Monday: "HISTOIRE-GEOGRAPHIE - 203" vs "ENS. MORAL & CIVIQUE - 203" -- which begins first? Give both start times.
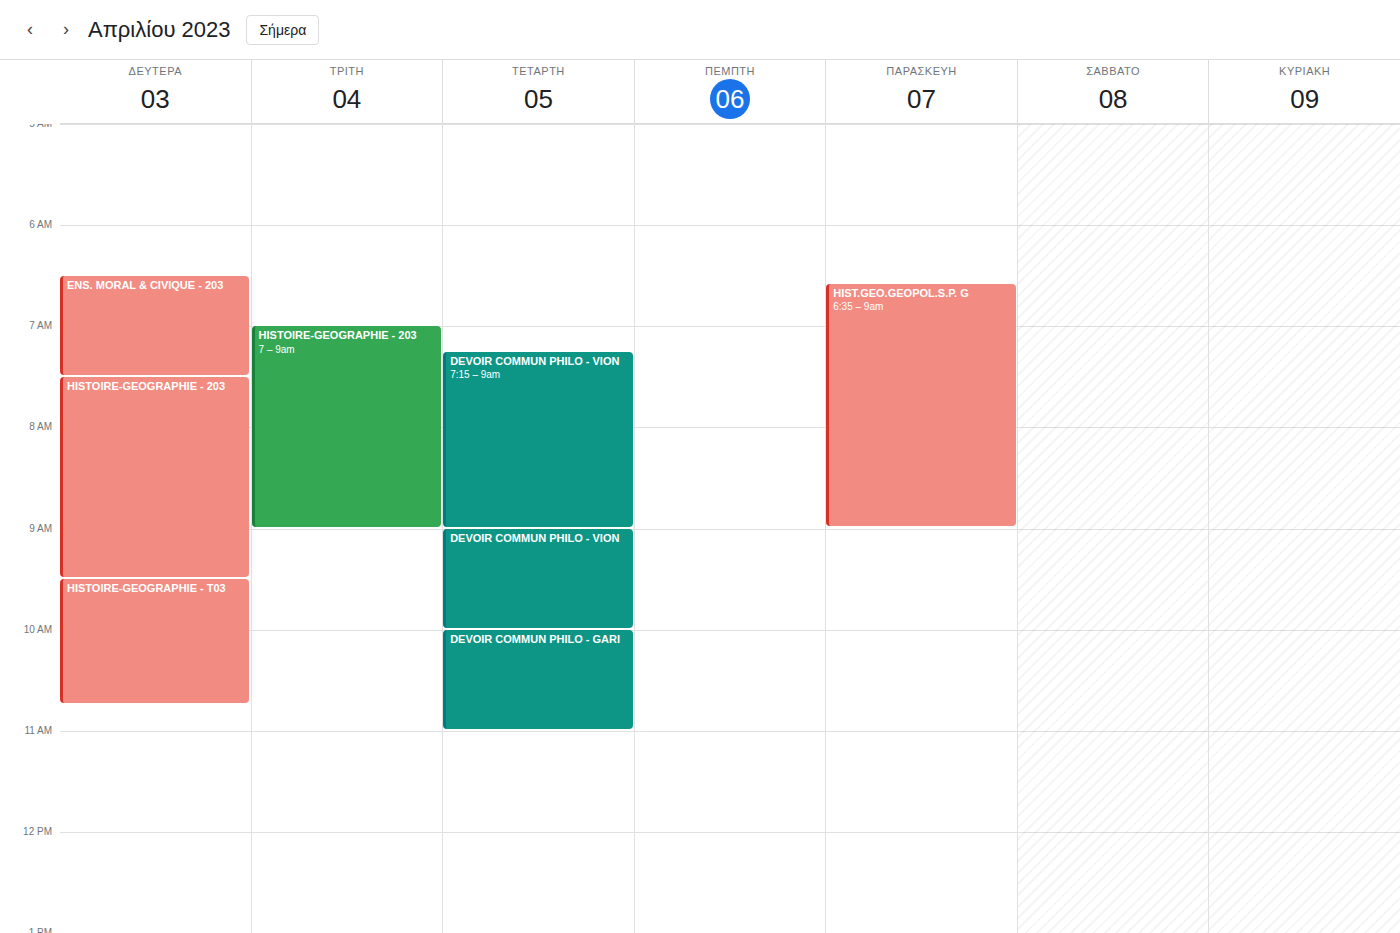
"ENS. MORAL & CIVIQUE - 203" 6:30 AM; "HISTOIRE-GEOGRAPHIE - 203" 7:30 AM.